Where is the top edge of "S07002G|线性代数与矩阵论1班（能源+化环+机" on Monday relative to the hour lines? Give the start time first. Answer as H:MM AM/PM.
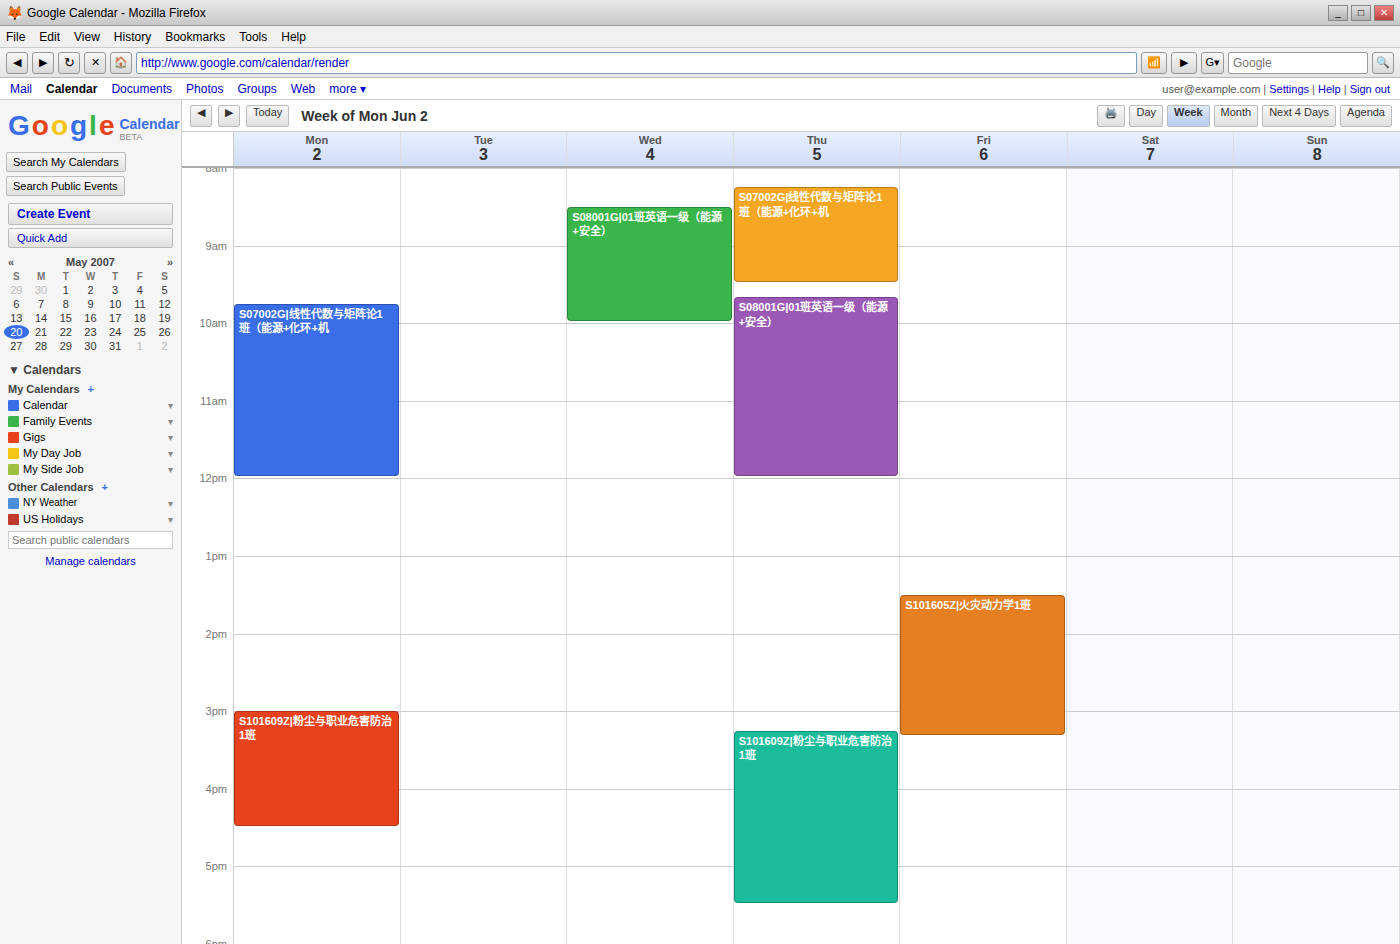
9:45 AM -- neither: three quarters of the way from the 9 AM line to the 10 AM line.